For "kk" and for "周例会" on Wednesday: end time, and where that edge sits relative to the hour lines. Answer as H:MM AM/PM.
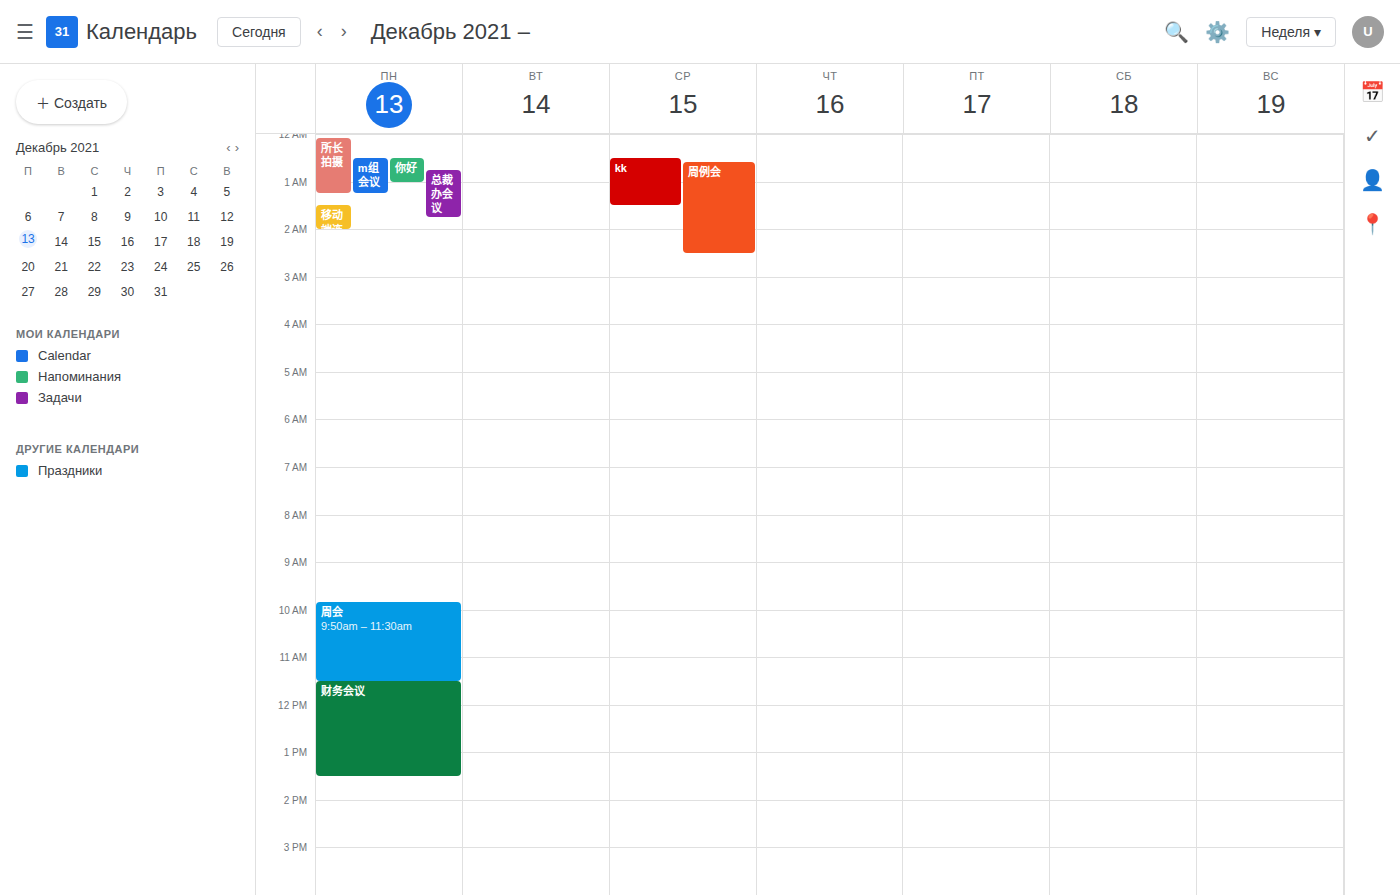
"kk": 1:30 AM, halfway between the 1 AM and 2 AM lines. "周例会": 2:30 AM, halfway between the 2 AM and 3 AM lines.